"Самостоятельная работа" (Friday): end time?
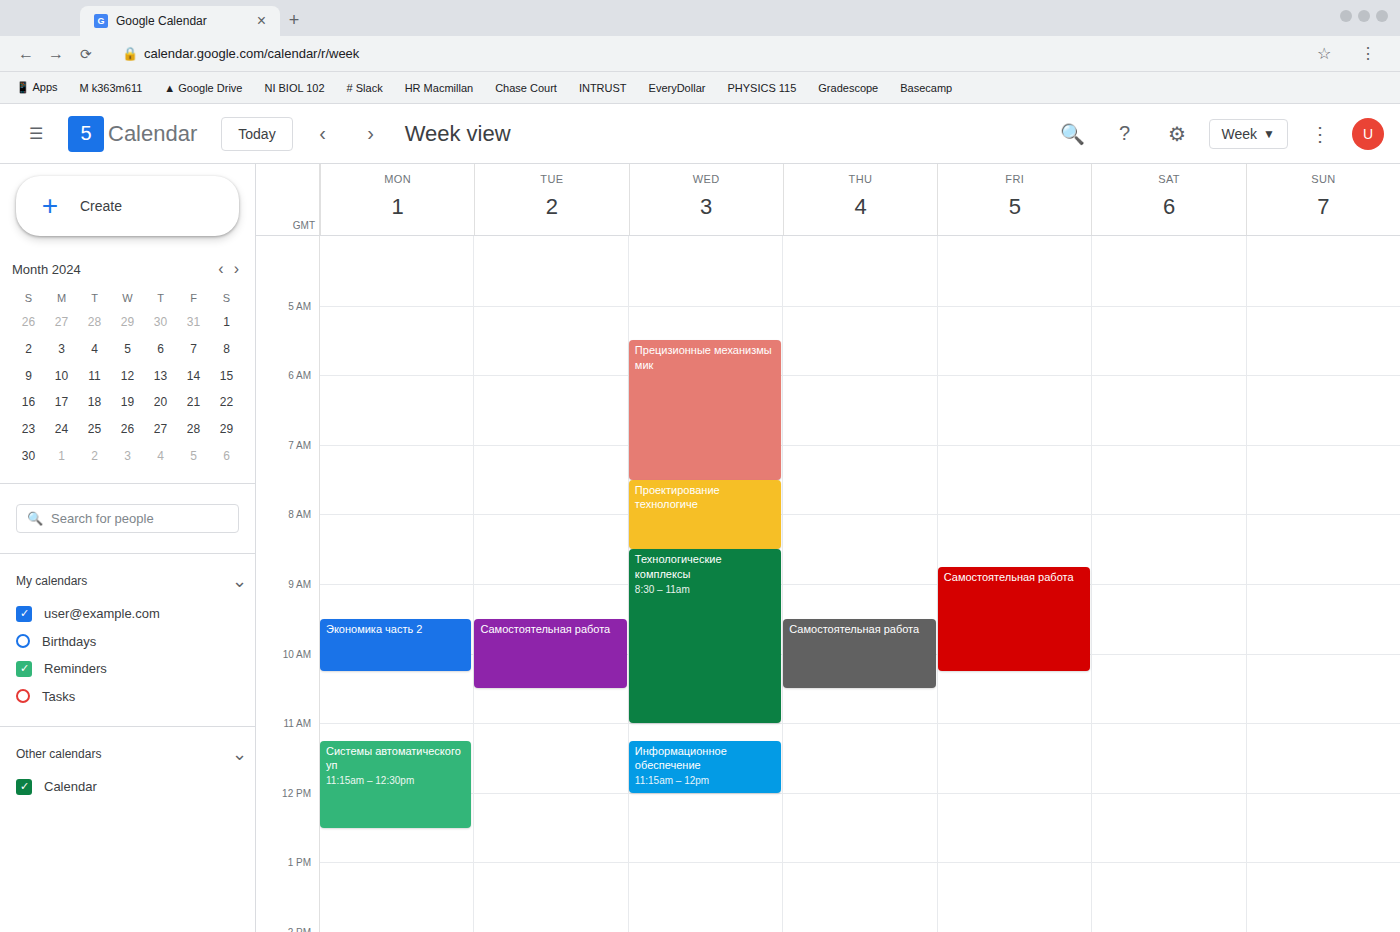
10:15 AM